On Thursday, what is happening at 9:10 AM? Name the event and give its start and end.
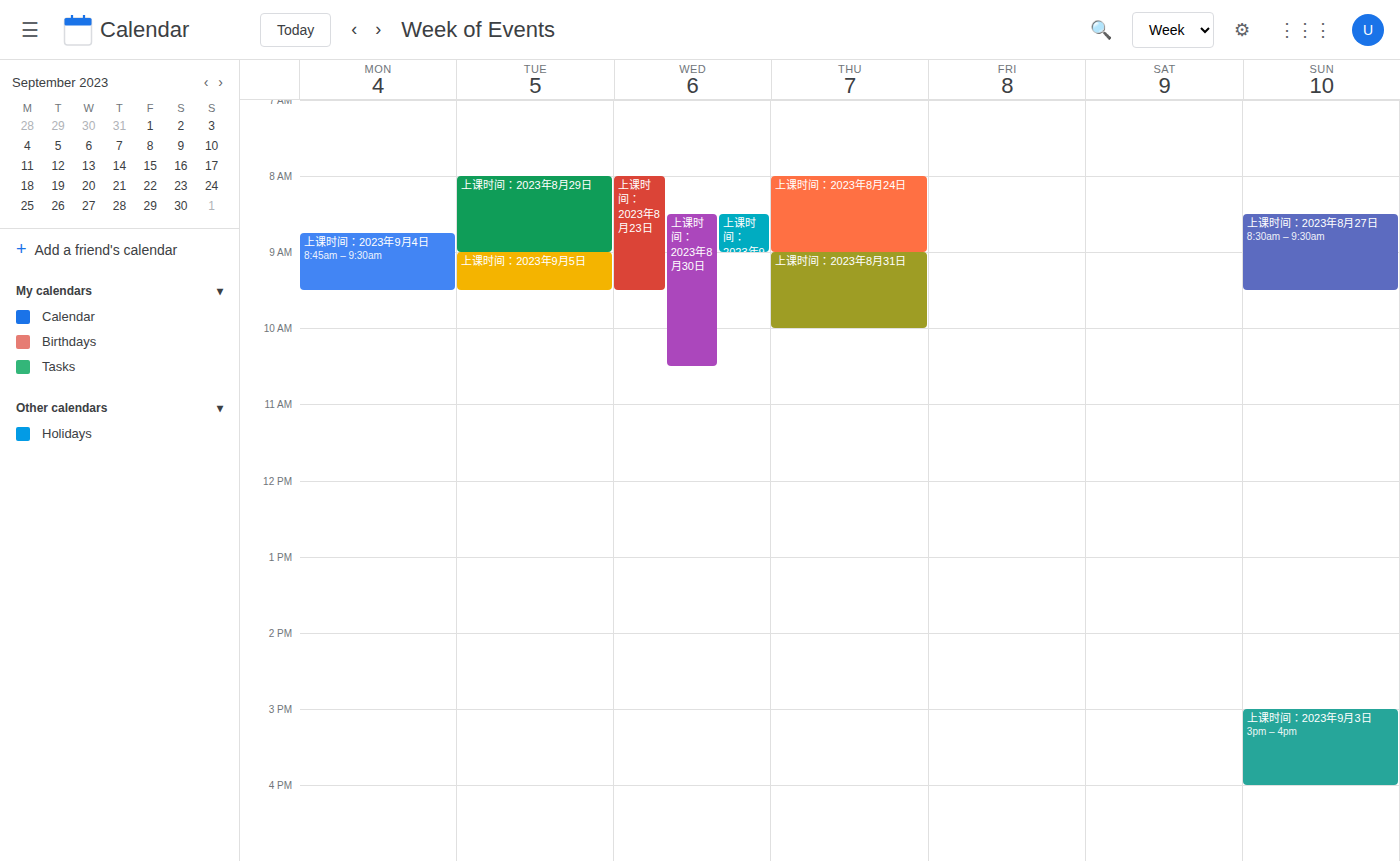
"上课时间：2023年8月31日", 9:00 AM to 10:00 AM